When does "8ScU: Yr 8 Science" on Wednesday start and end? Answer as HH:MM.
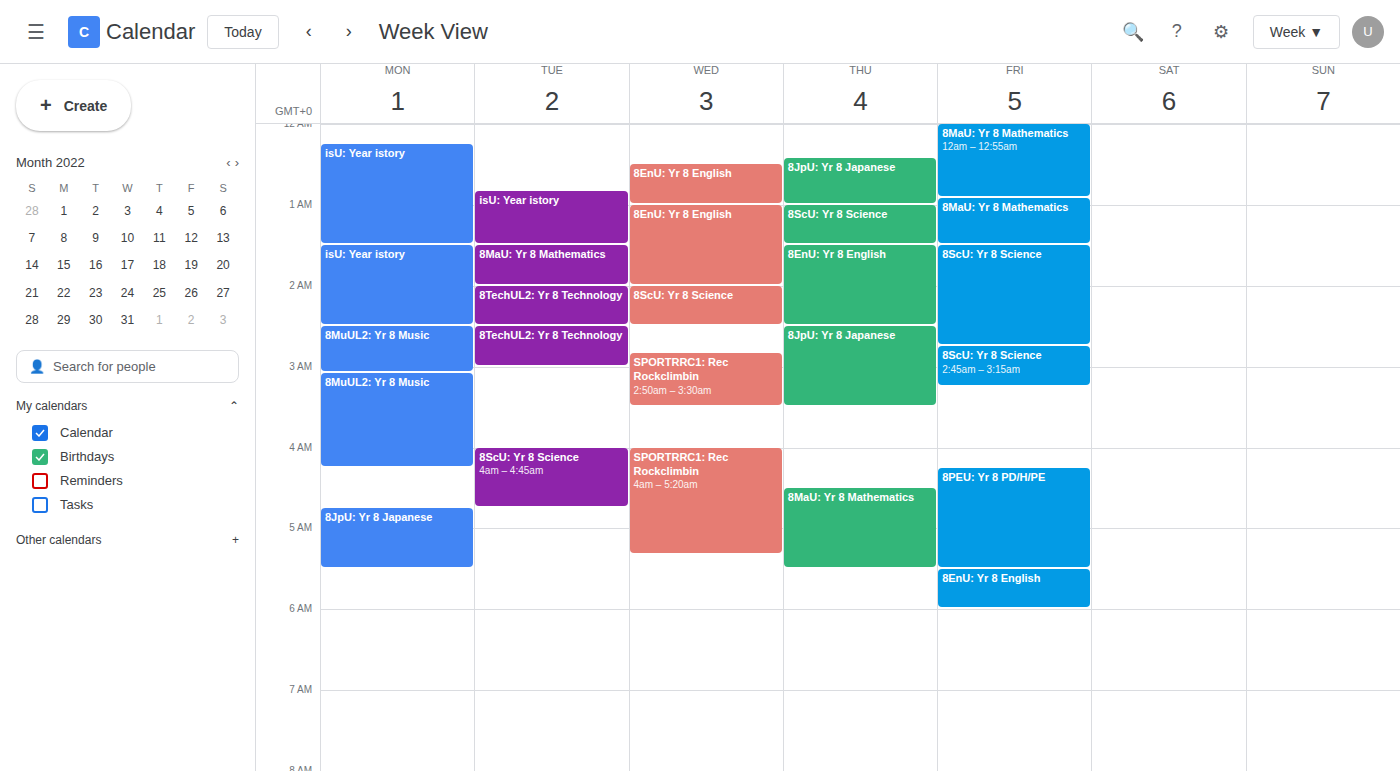
02:00 to 02:30